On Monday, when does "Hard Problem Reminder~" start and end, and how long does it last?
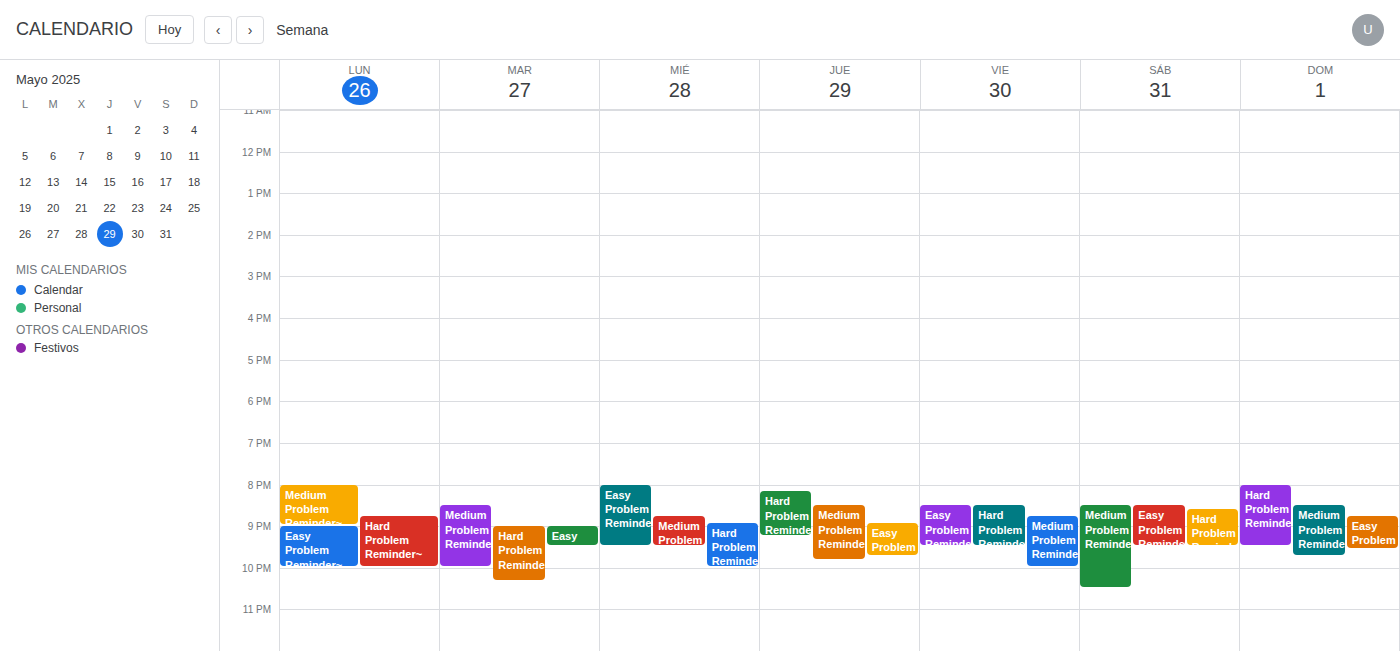
8:45 PM to 10:00 PM, 1 hour 15 minutes